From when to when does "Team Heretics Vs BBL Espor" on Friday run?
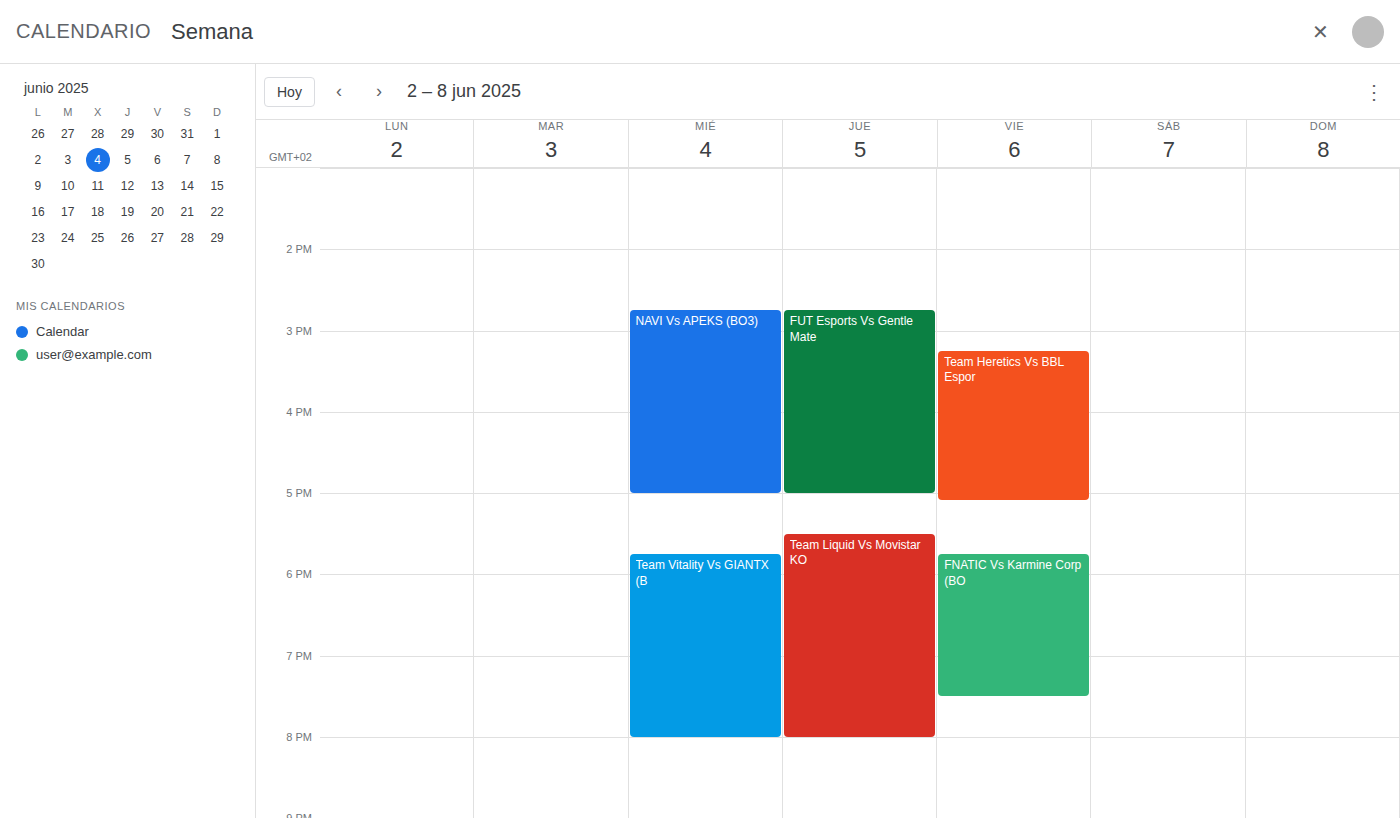
3:15 PM to 5:05 PM